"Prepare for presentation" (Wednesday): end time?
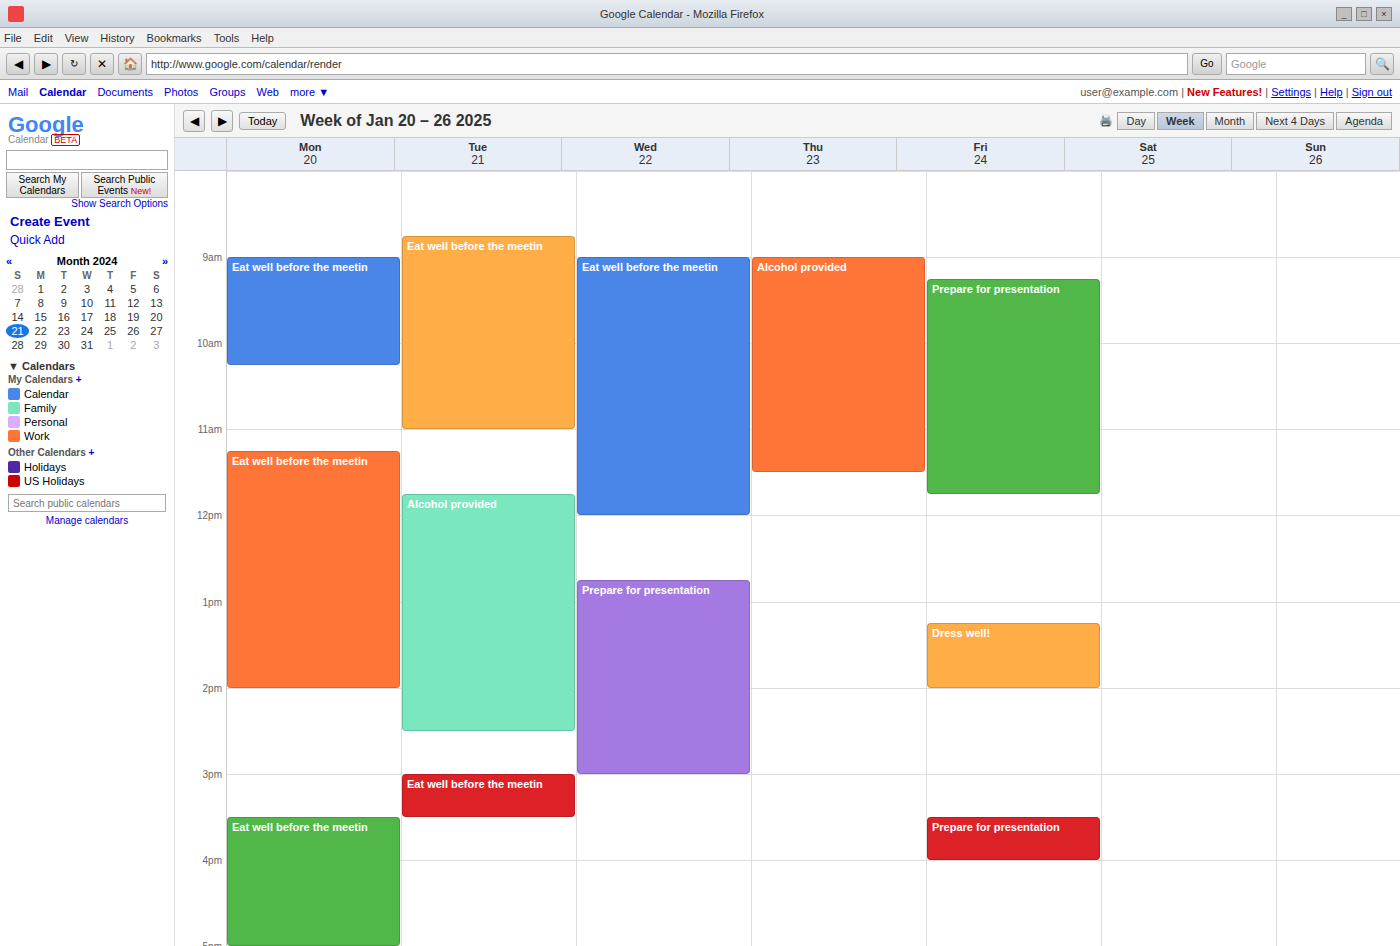
3:00 PM